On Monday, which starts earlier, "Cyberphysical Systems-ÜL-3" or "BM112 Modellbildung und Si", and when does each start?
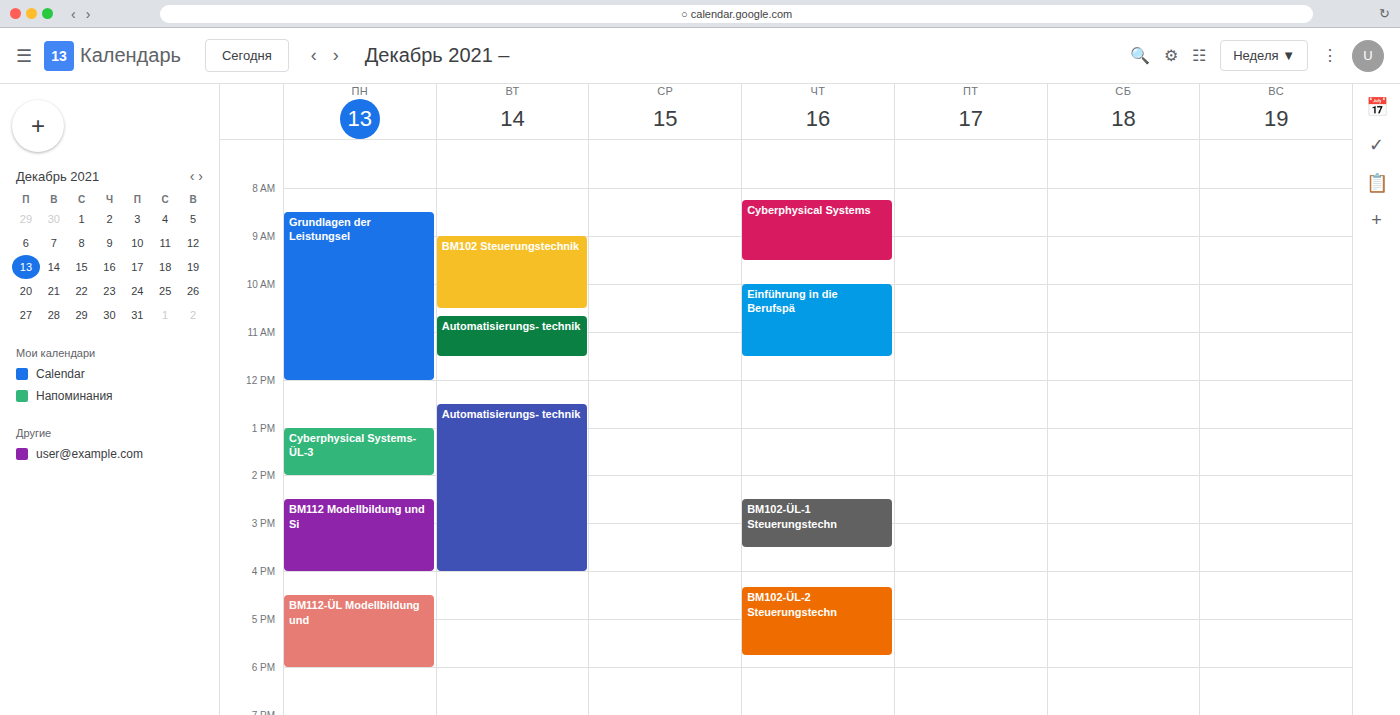
"Cyberphysical Systems-ÜL-3" 1:00 PM; "BM112 Modellbildung und Si" 2:30 PM.